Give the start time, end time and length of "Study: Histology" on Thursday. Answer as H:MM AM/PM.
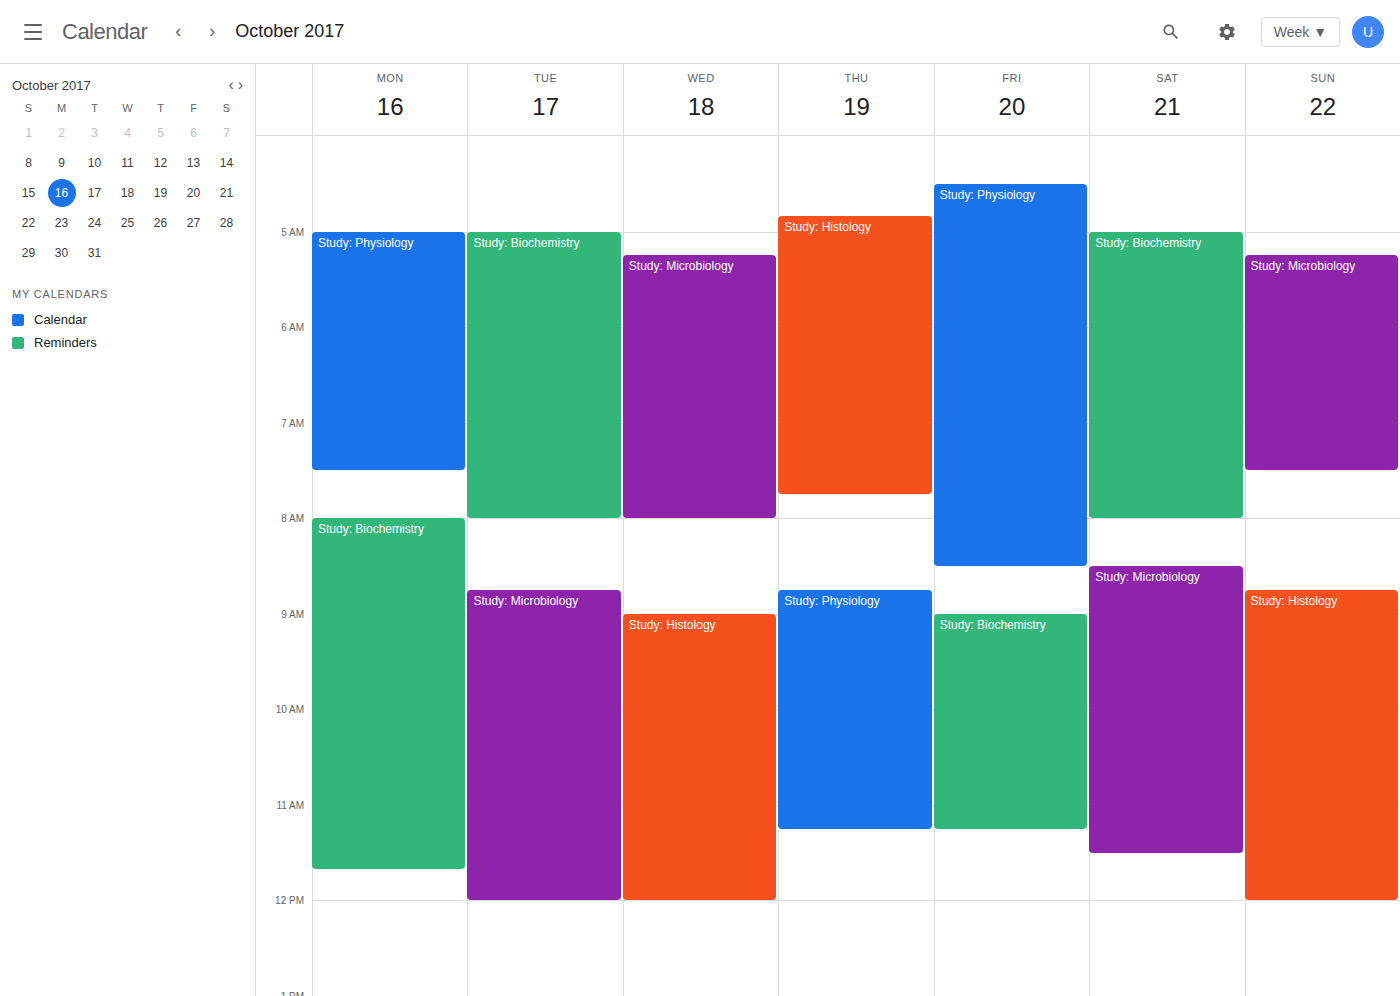
4:50 AM to 7:45 AM, 2 hours 55 minutes